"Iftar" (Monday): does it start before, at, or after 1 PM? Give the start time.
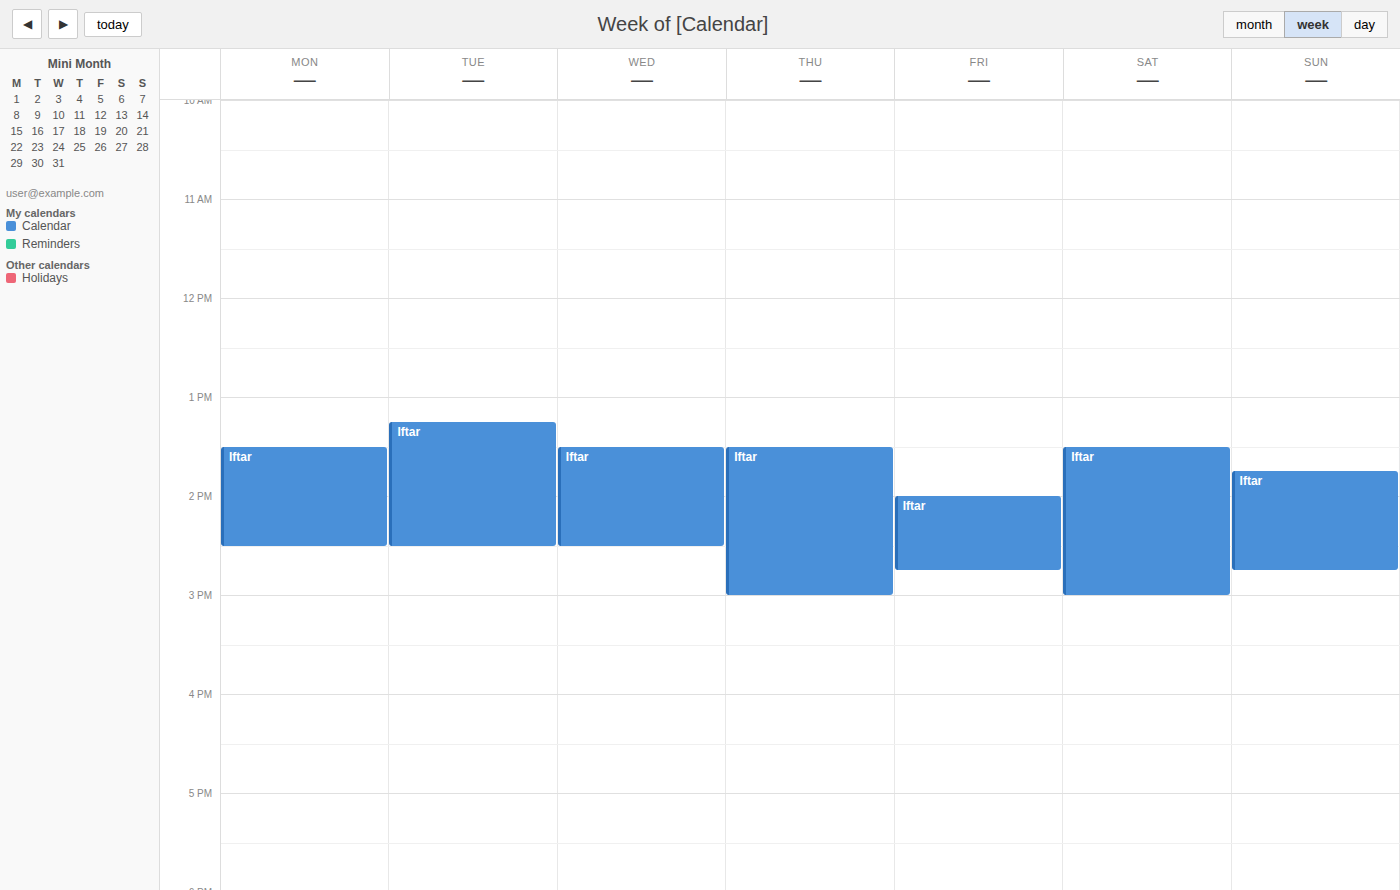
1:30 PM -- after 1 PM, 30 minutes below the 1 PM line.